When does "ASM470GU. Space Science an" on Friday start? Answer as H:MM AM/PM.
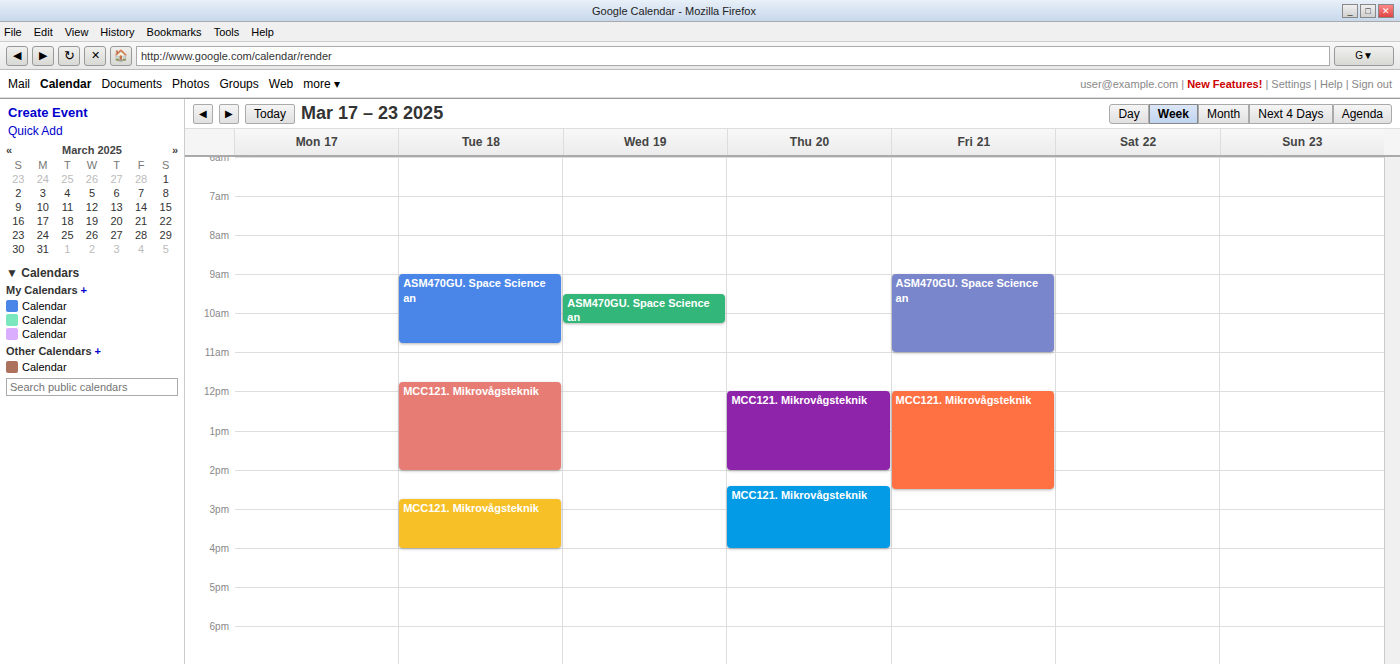
9:00 AM